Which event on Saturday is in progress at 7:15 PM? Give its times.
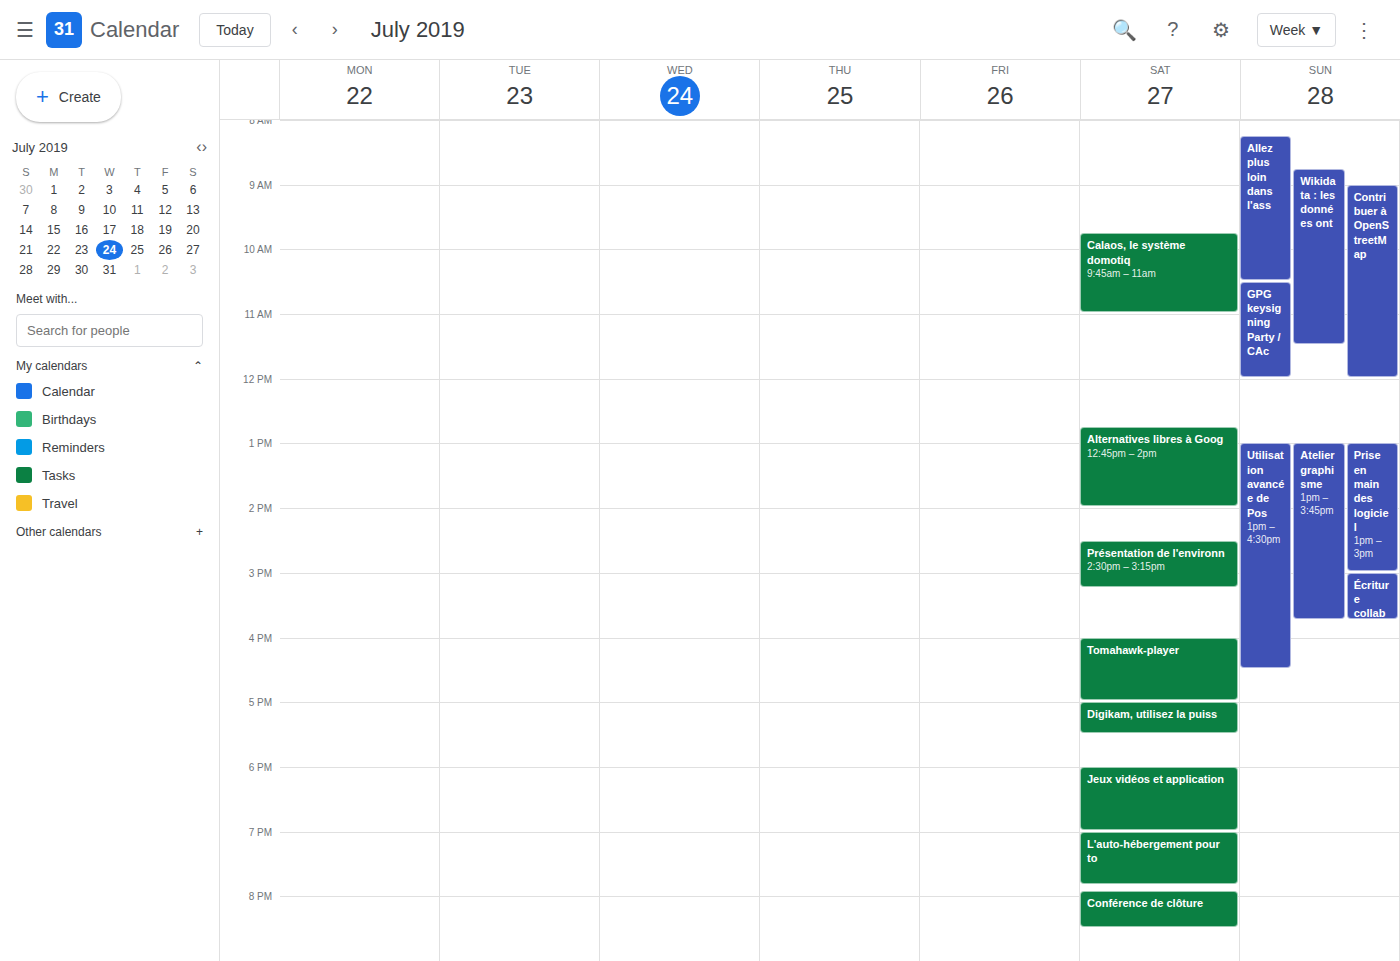
"L'auto-hébergement pour to", 7:00 PM to 7:50 PM